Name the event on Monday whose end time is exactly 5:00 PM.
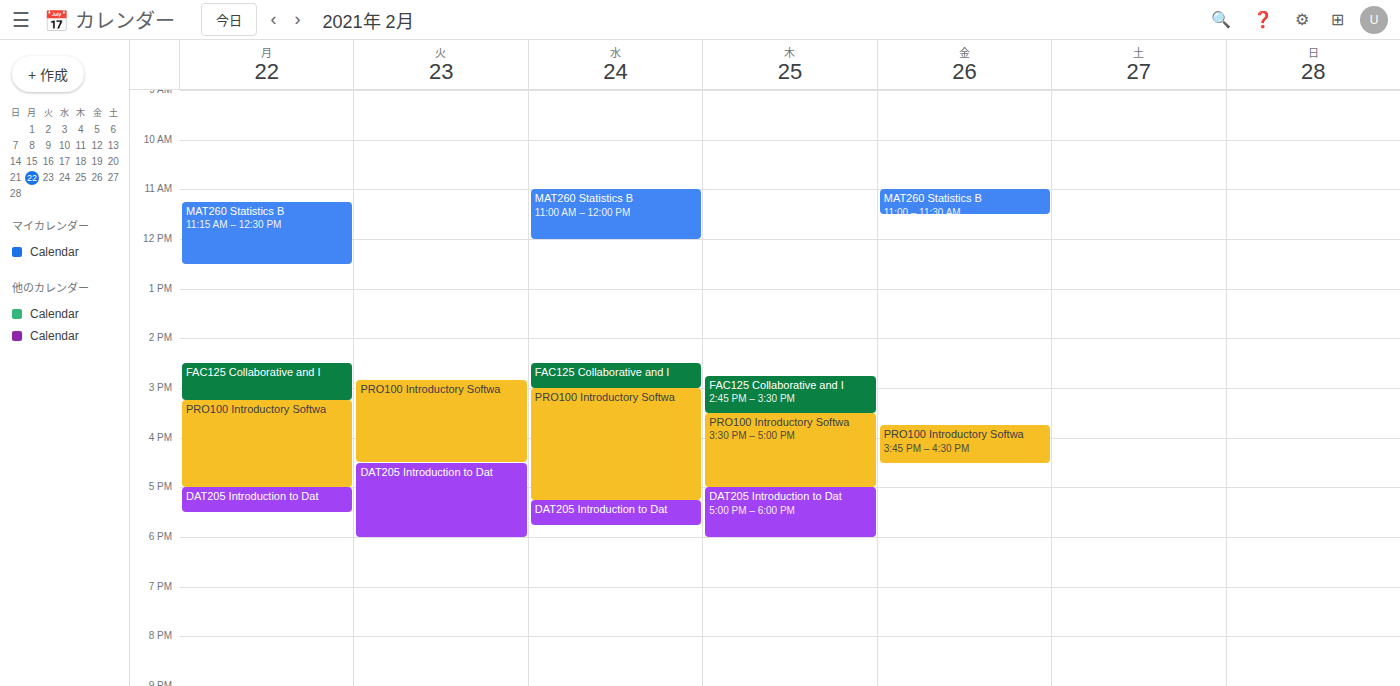
"PRO100 Introductory Softwa"